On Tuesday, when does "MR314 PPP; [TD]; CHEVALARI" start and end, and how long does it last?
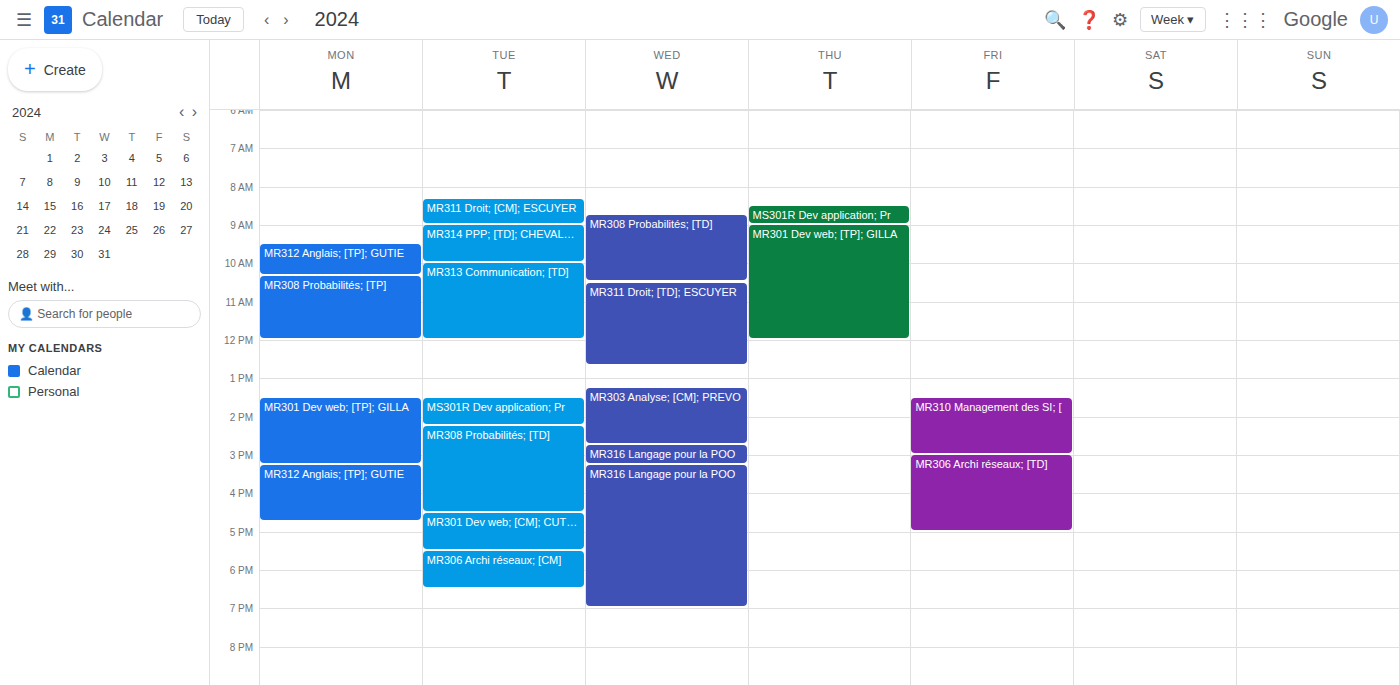
9:00 AM to 10:00 AM, 1 hour